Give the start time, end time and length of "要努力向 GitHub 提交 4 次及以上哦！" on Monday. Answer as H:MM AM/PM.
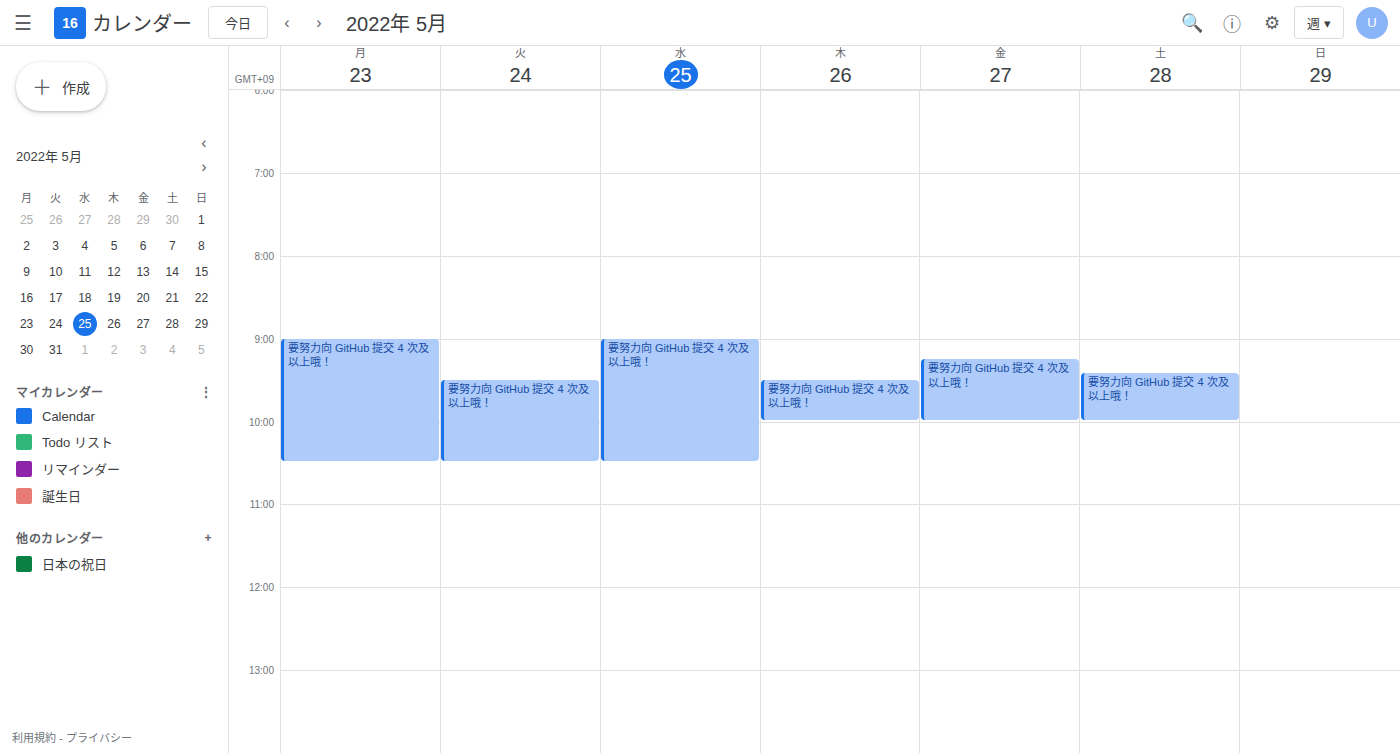
9:00 AM to 10:30 AM, 1 hour 30 minutes